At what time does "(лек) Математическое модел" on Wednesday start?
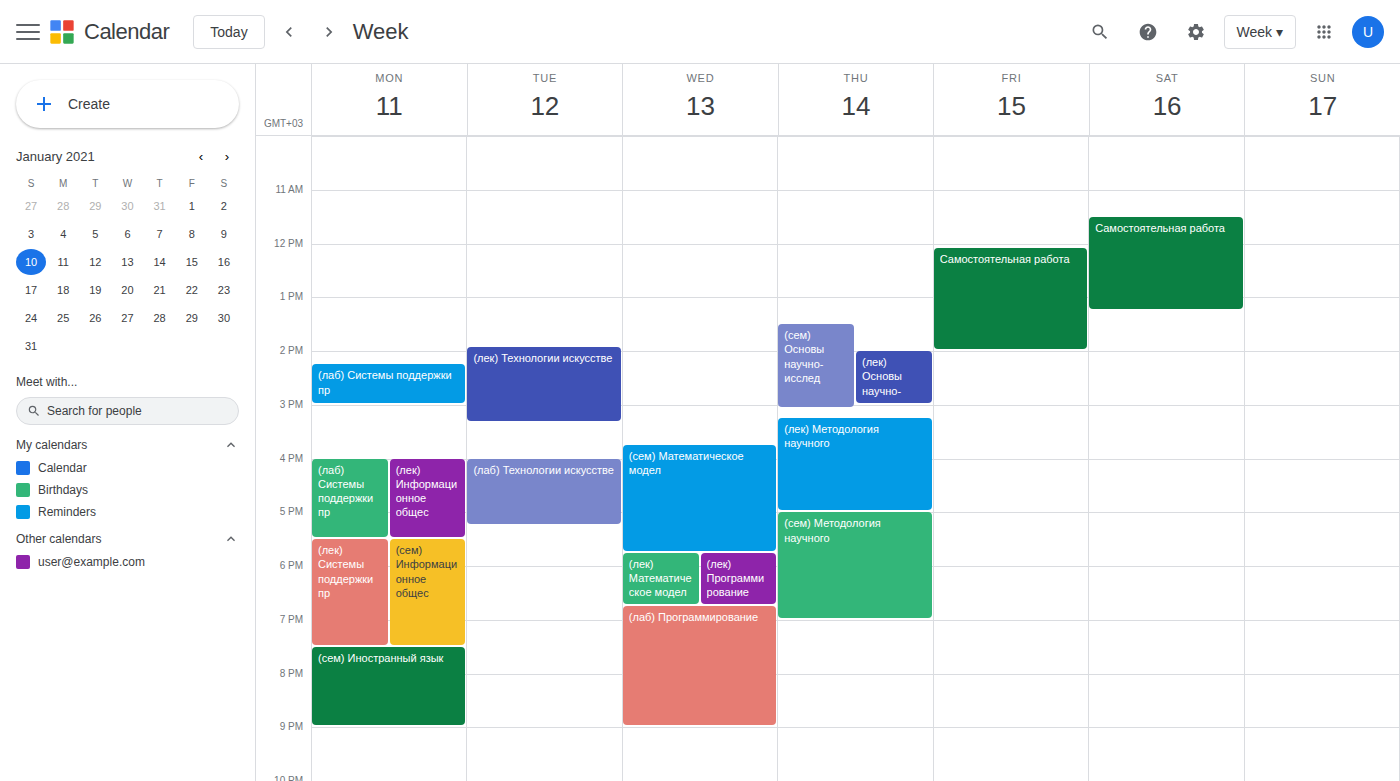
5:45 PM